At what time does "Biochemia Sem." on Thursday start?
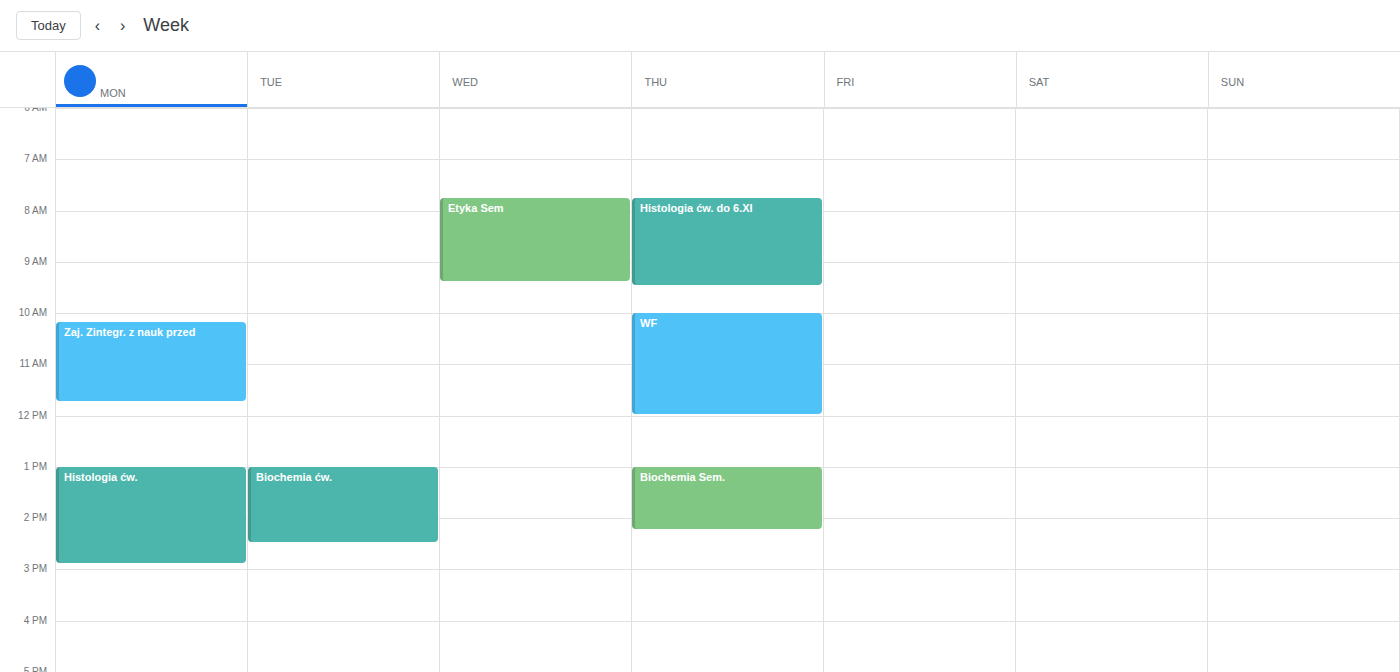
1:00 PM